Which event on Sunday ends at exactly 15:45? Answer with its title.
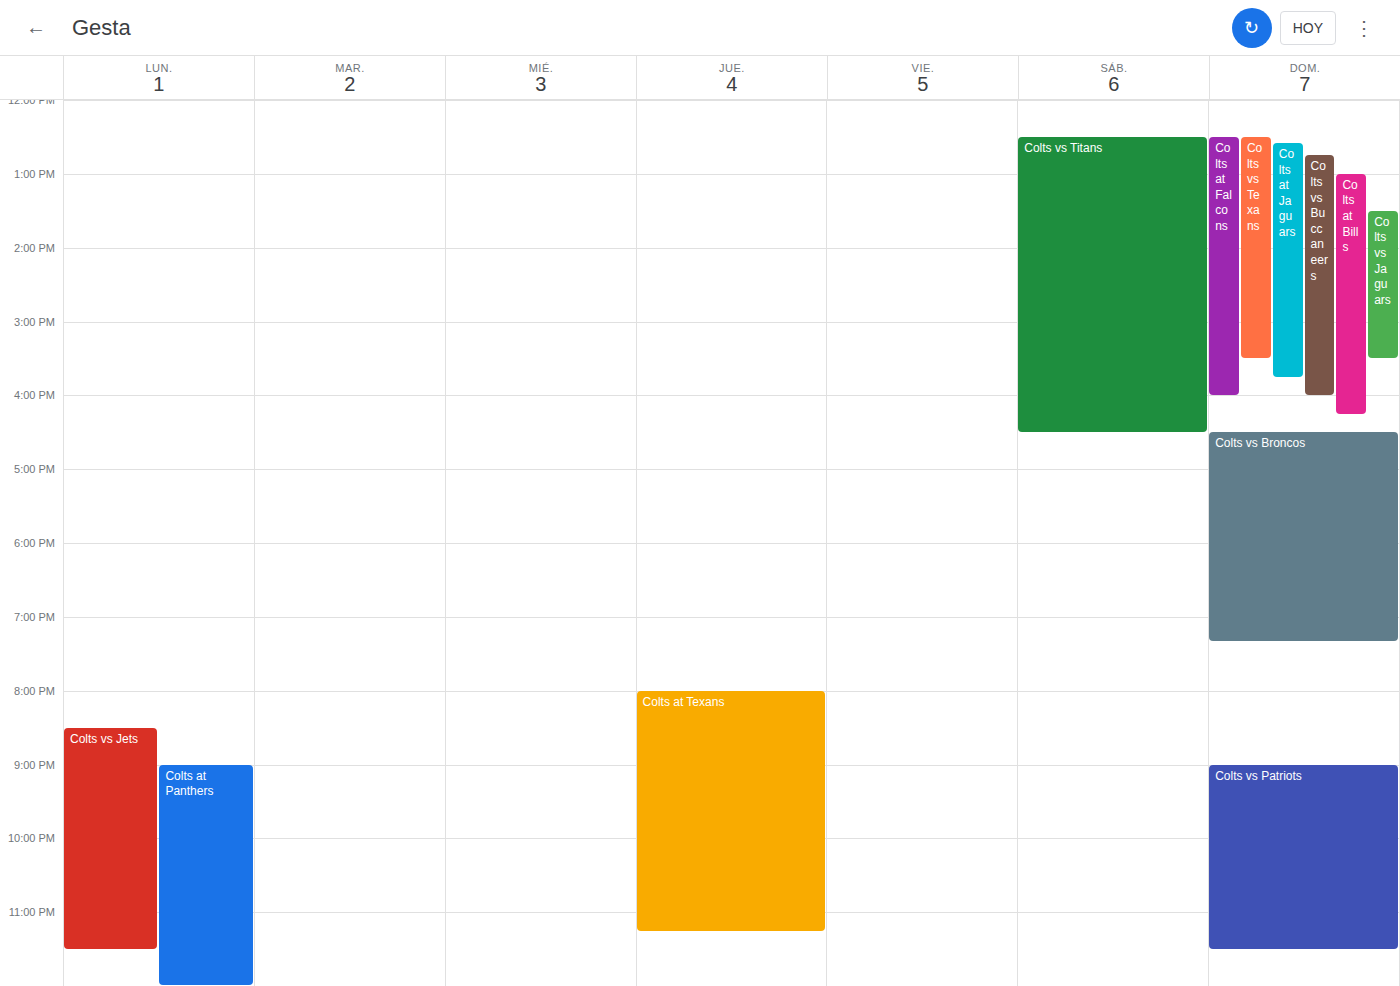
"Colts at Jaguars"